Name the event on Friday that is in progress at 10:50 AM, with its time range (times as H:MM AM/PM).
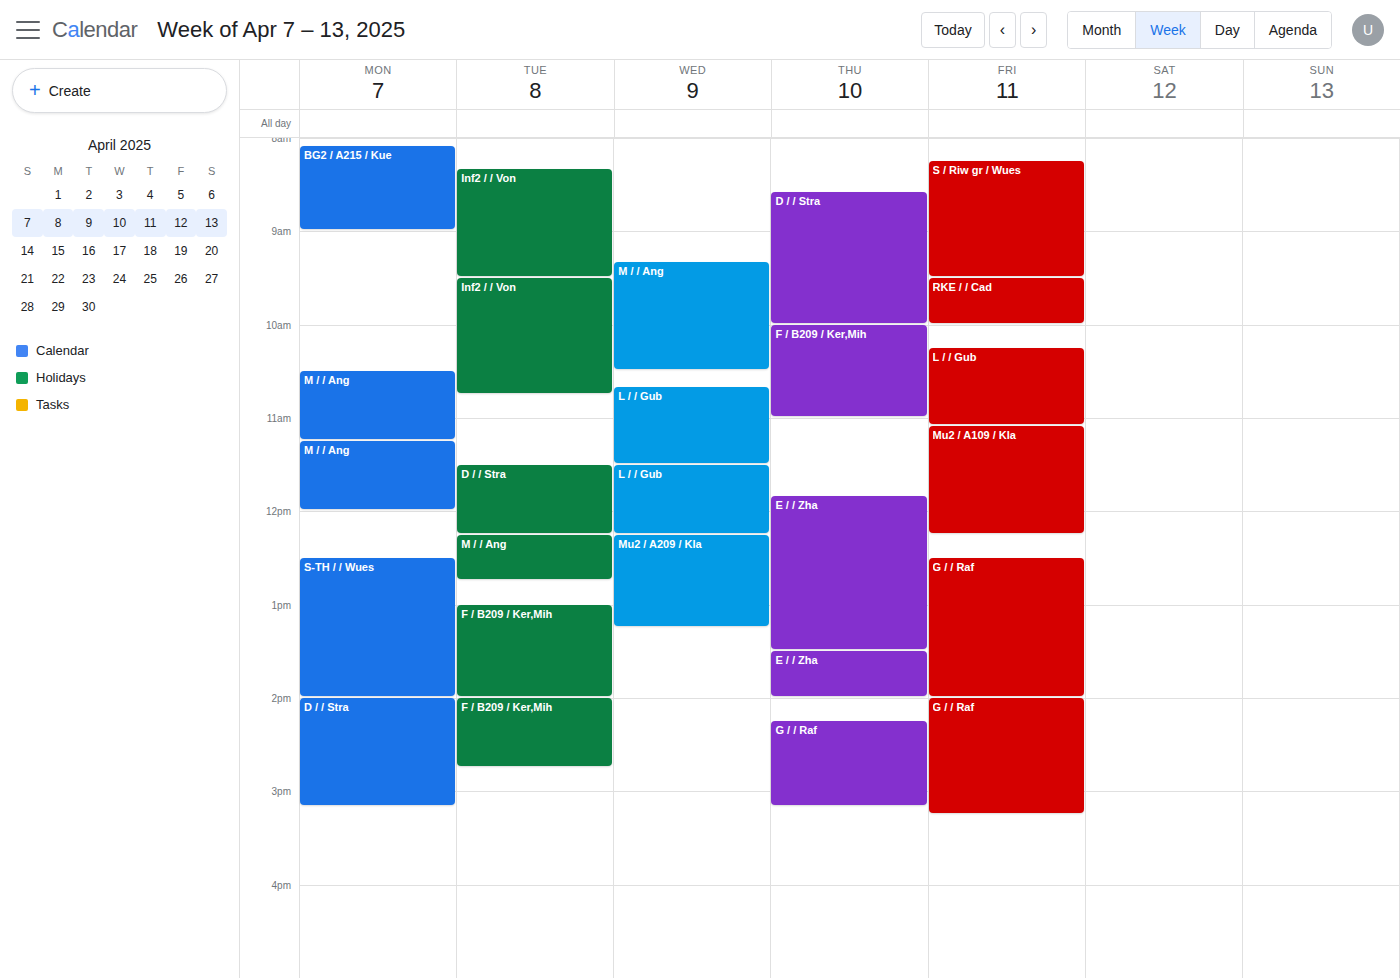
"L / / Gub", 10:15 AM to 11:05 AM